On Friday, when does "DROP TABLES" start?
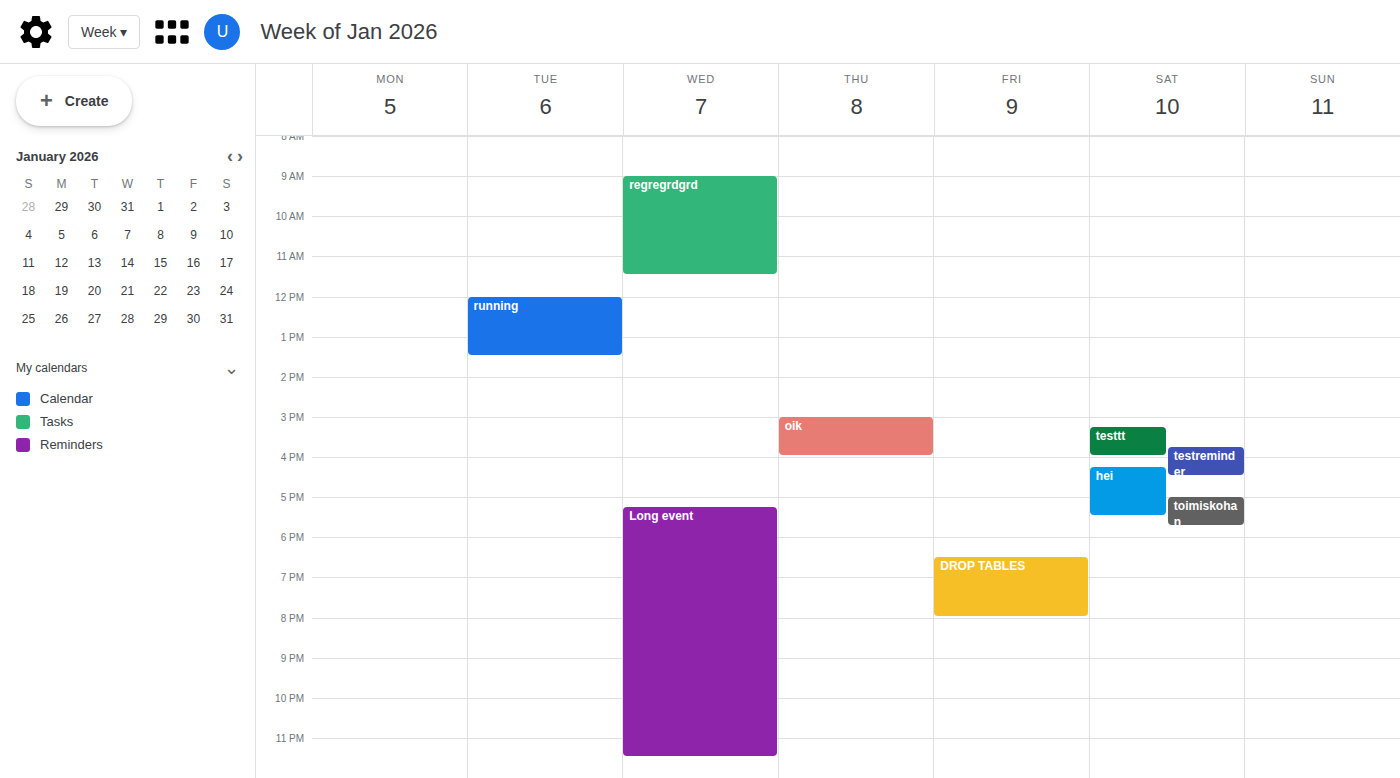
6:30 PM